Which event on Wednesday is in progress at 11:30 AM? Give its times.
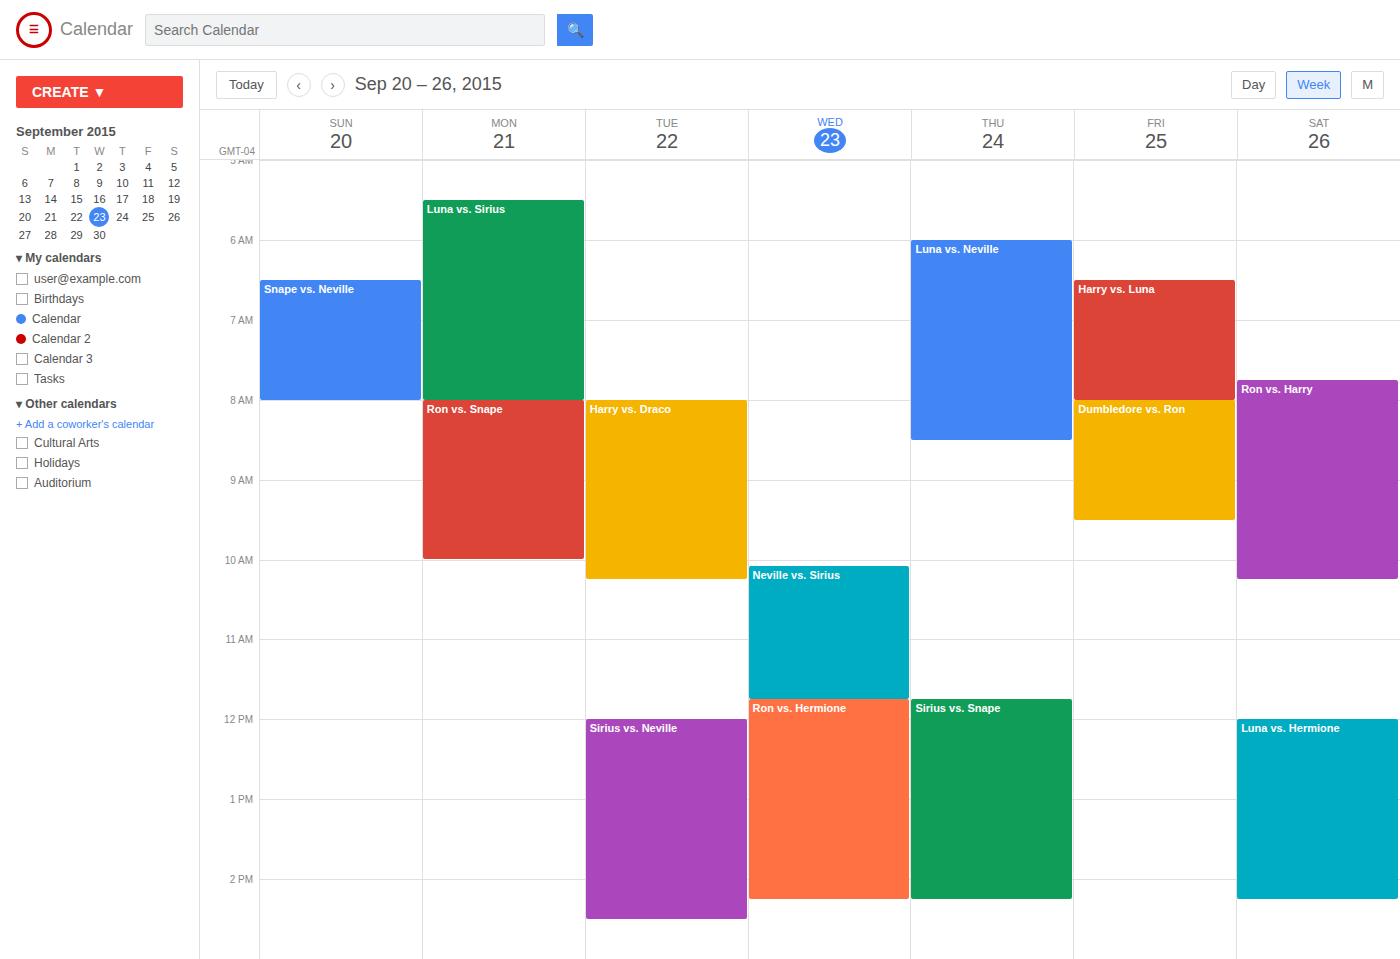
"Neville vs. Sirius", 10:05 AM to 11:45 AM